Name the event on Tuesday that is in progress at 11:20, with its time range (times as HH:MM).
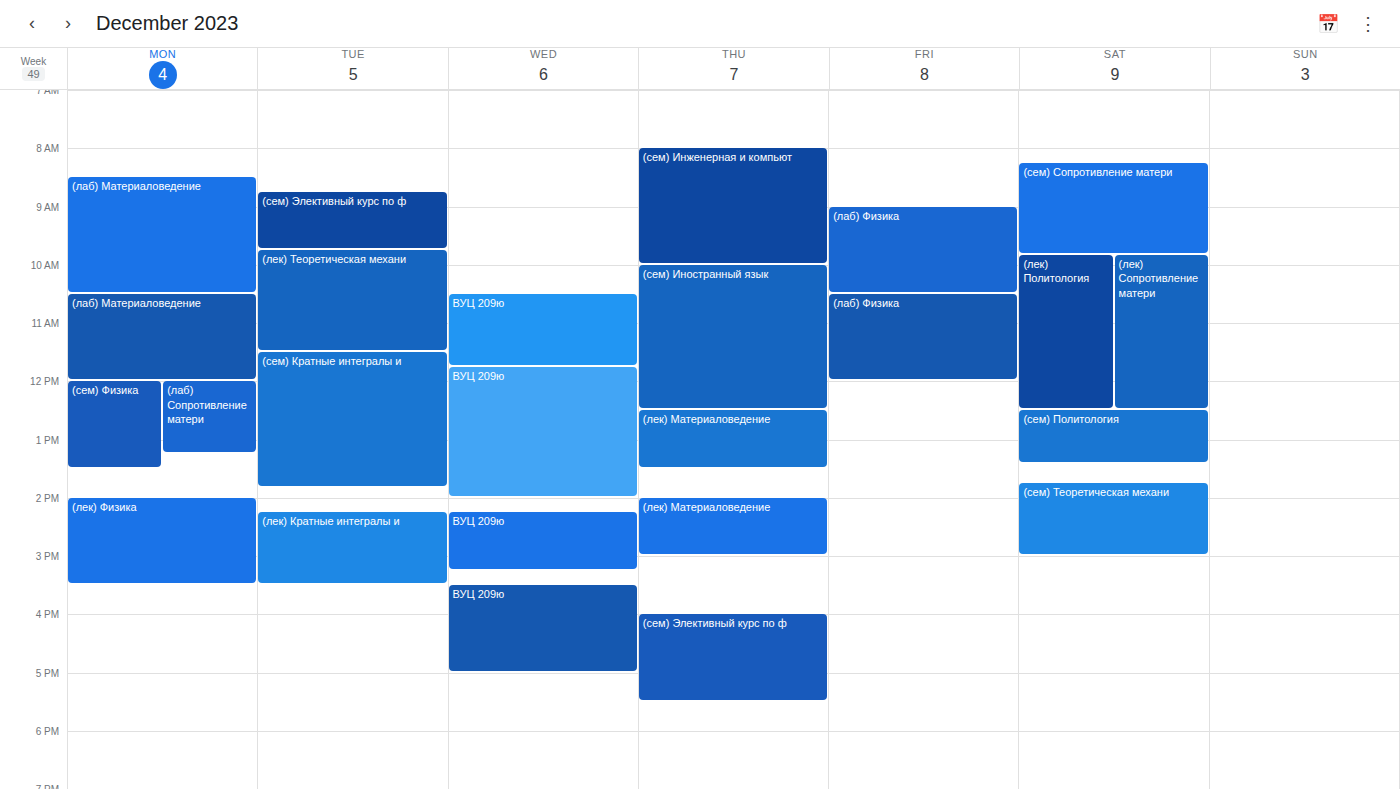
"(лек) Теоретическая механи", 09:45 to 11:30